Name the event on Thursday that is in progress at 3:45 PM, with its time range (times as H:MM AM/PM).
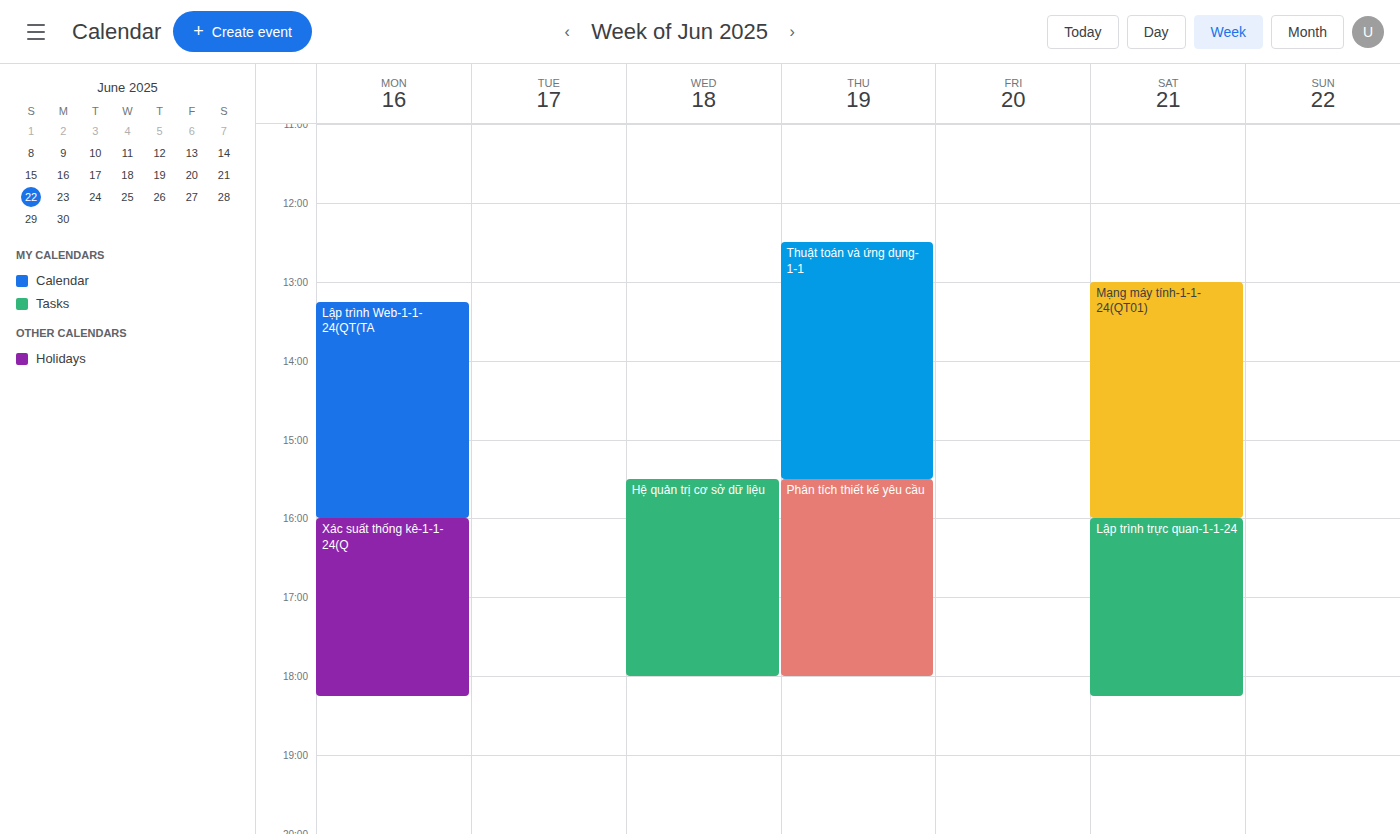
"Phân tích thiết kế yêu cầu", 3:30 PM to 6:00 PM